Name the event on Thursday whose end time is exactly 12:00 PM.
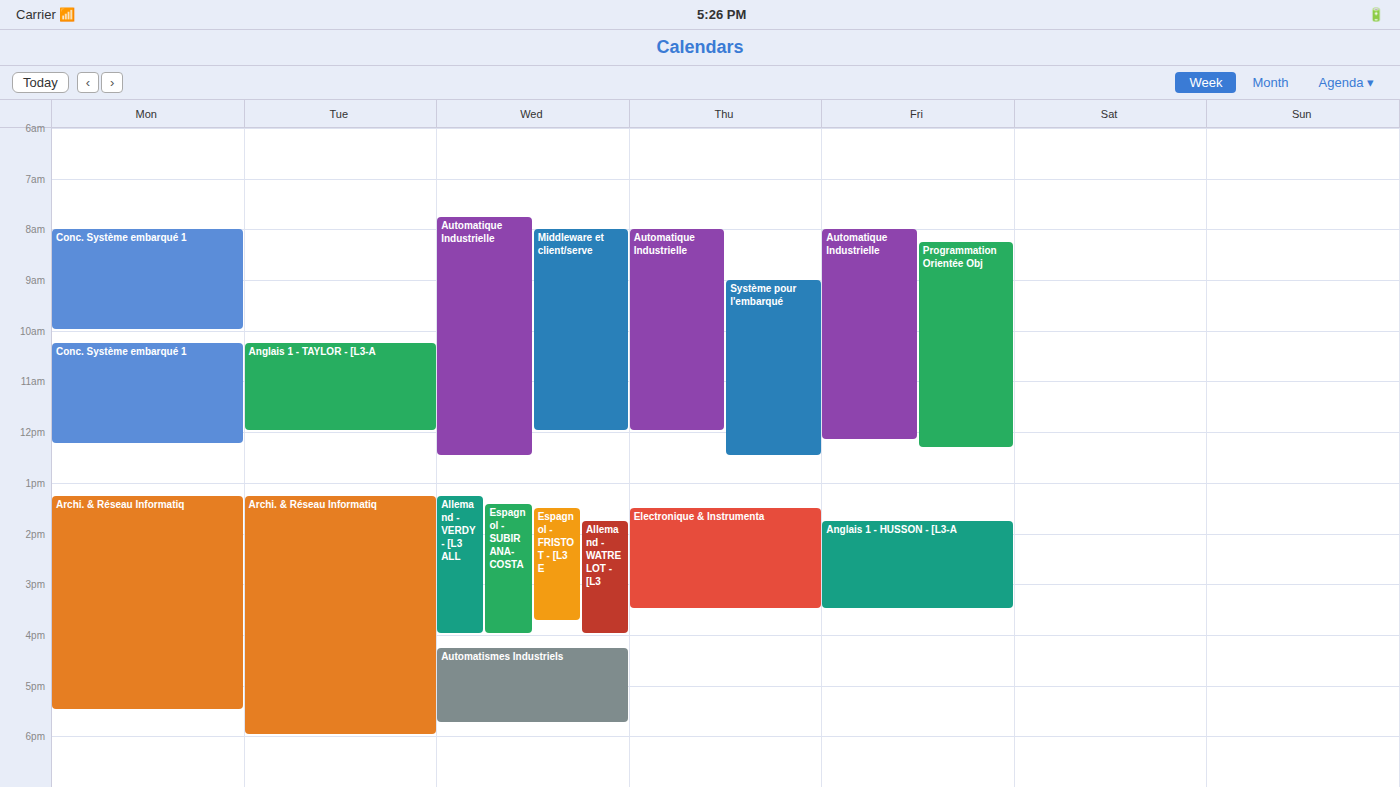
"Automatique Industrielle"